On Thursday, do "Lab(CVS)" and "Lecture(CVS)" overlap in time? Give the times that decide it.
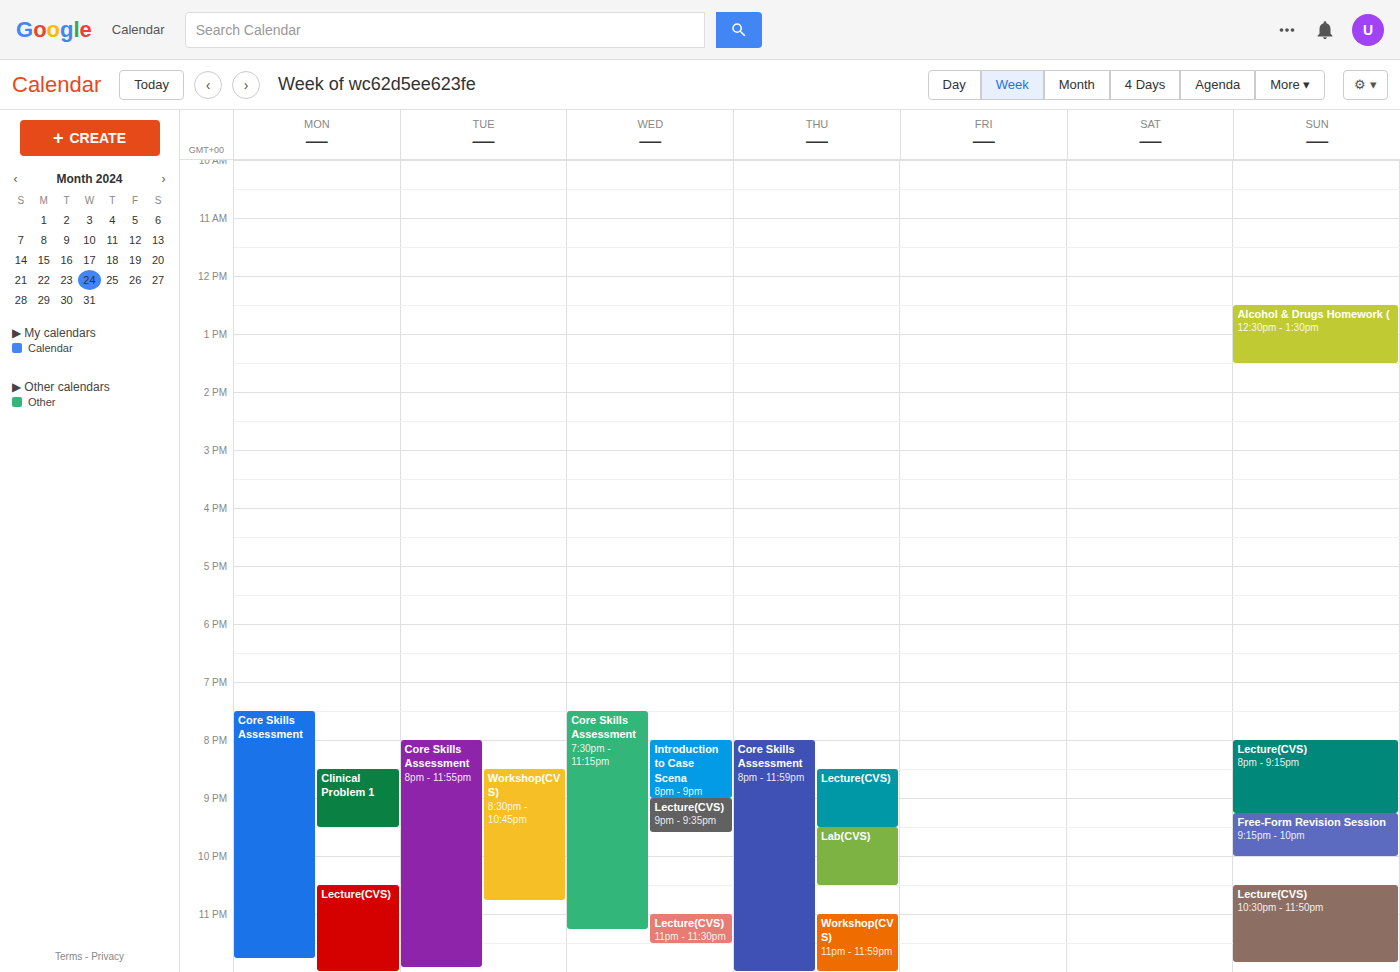
"Lecture(CVS)" ends at 9:30 PM, exactly when "Lab(CVS)" starts -- they touch but do not overlap.